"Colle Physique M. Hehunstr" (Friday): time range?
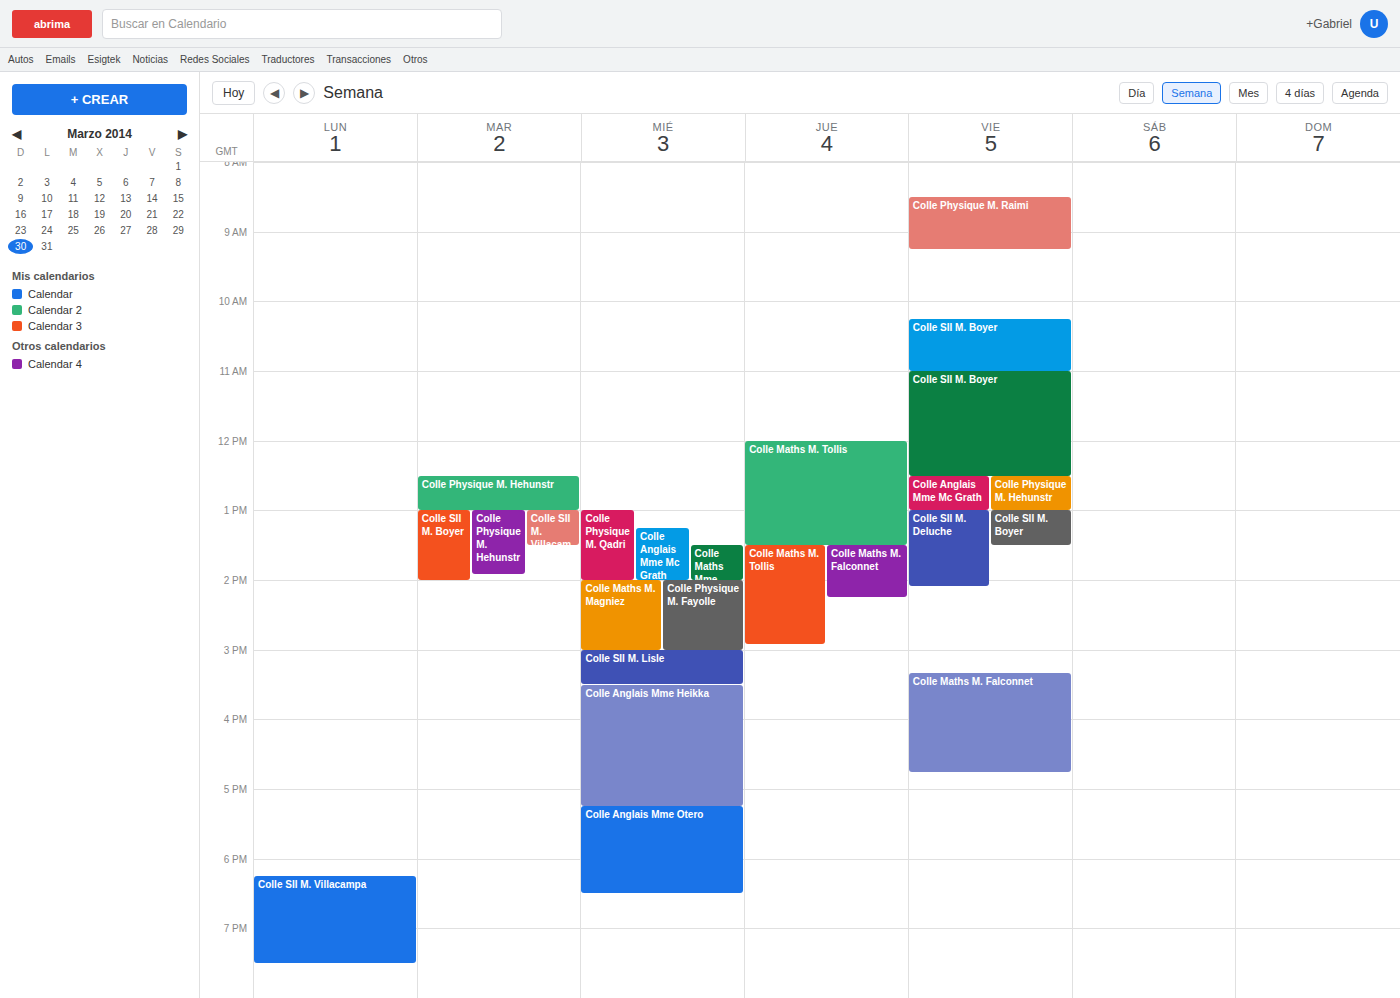
12:30 PM to 1:00 PM